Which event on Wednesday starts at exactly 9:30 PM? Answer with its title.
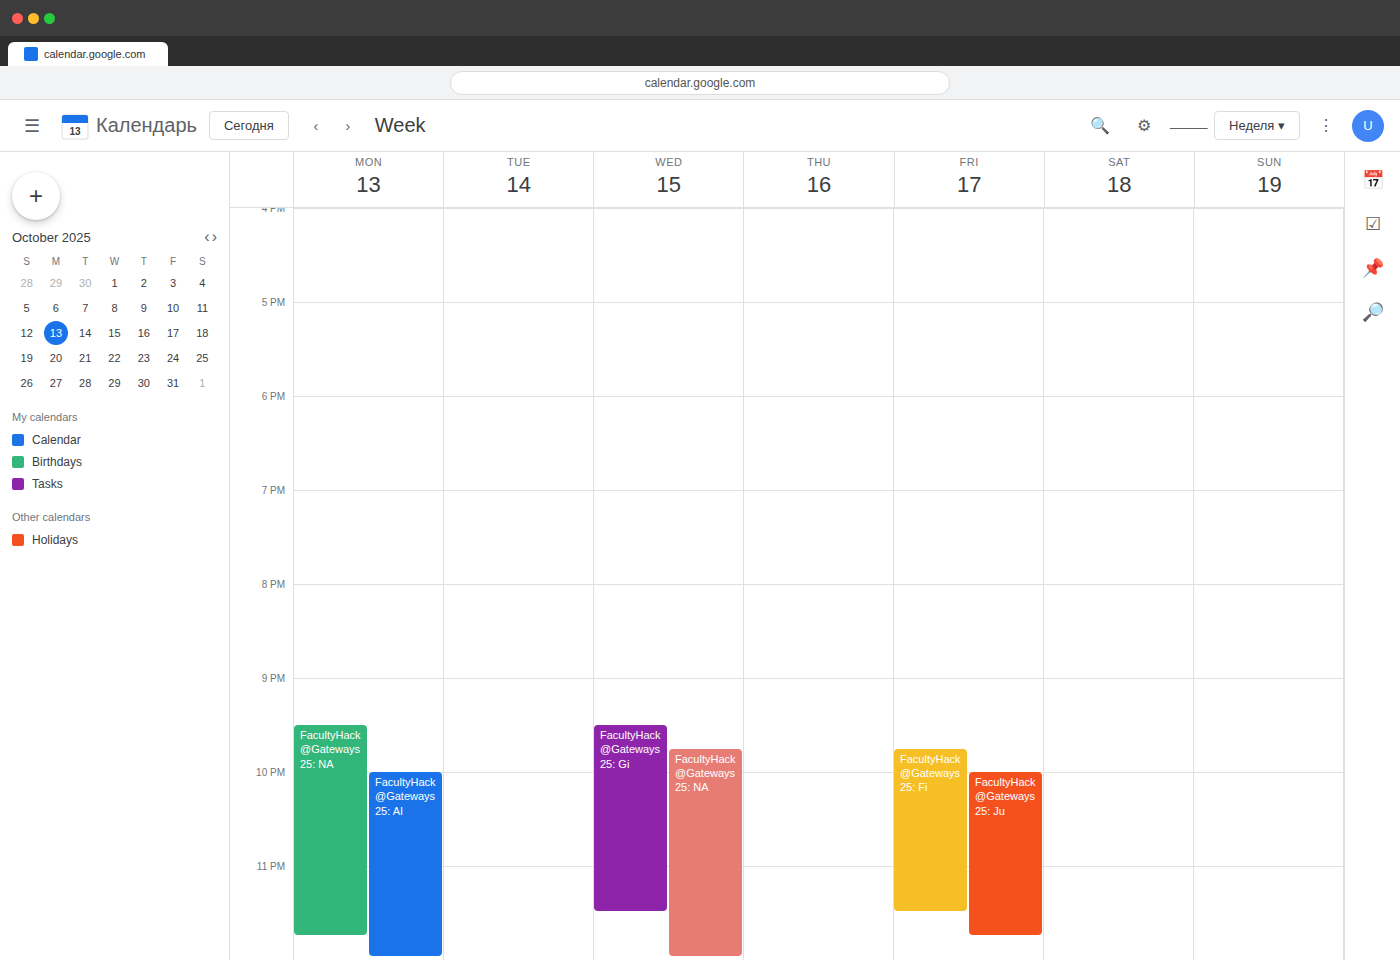
"FacultyHack@Gateways25: Gi"